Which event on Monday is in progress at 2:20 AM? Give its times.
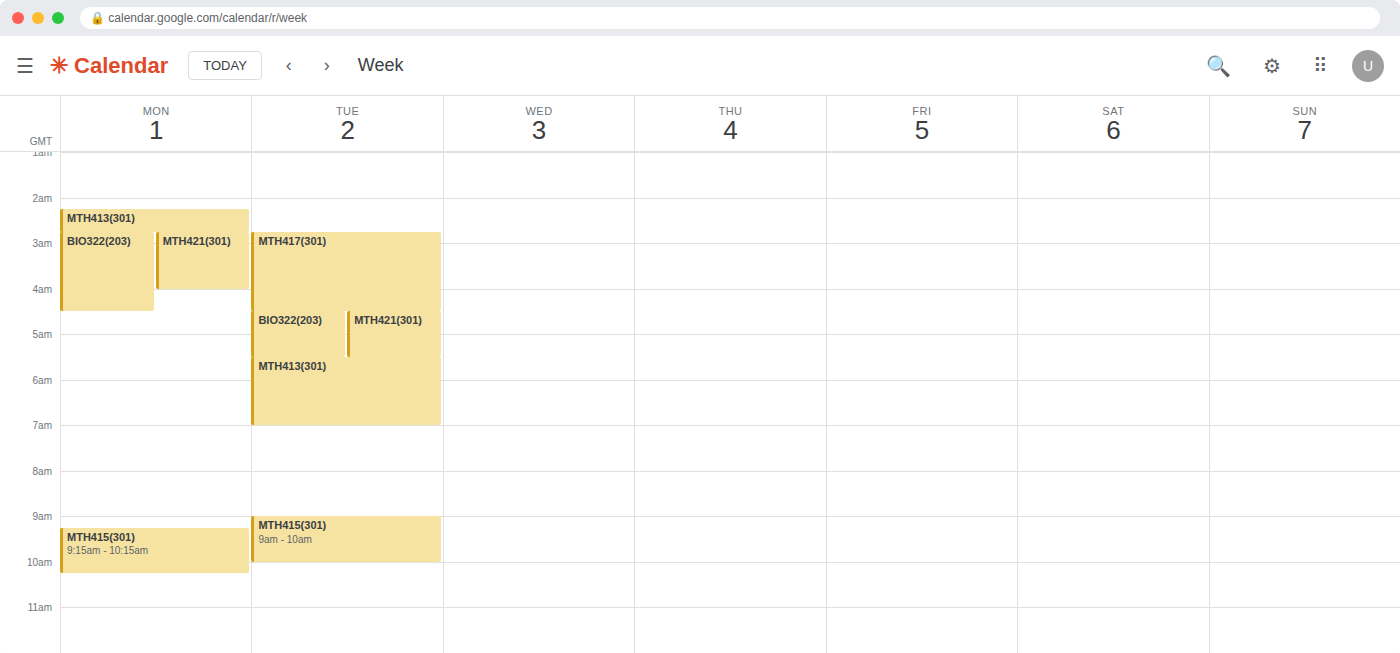
"MTH413(301)", 2:15 AM to 2:45 AM